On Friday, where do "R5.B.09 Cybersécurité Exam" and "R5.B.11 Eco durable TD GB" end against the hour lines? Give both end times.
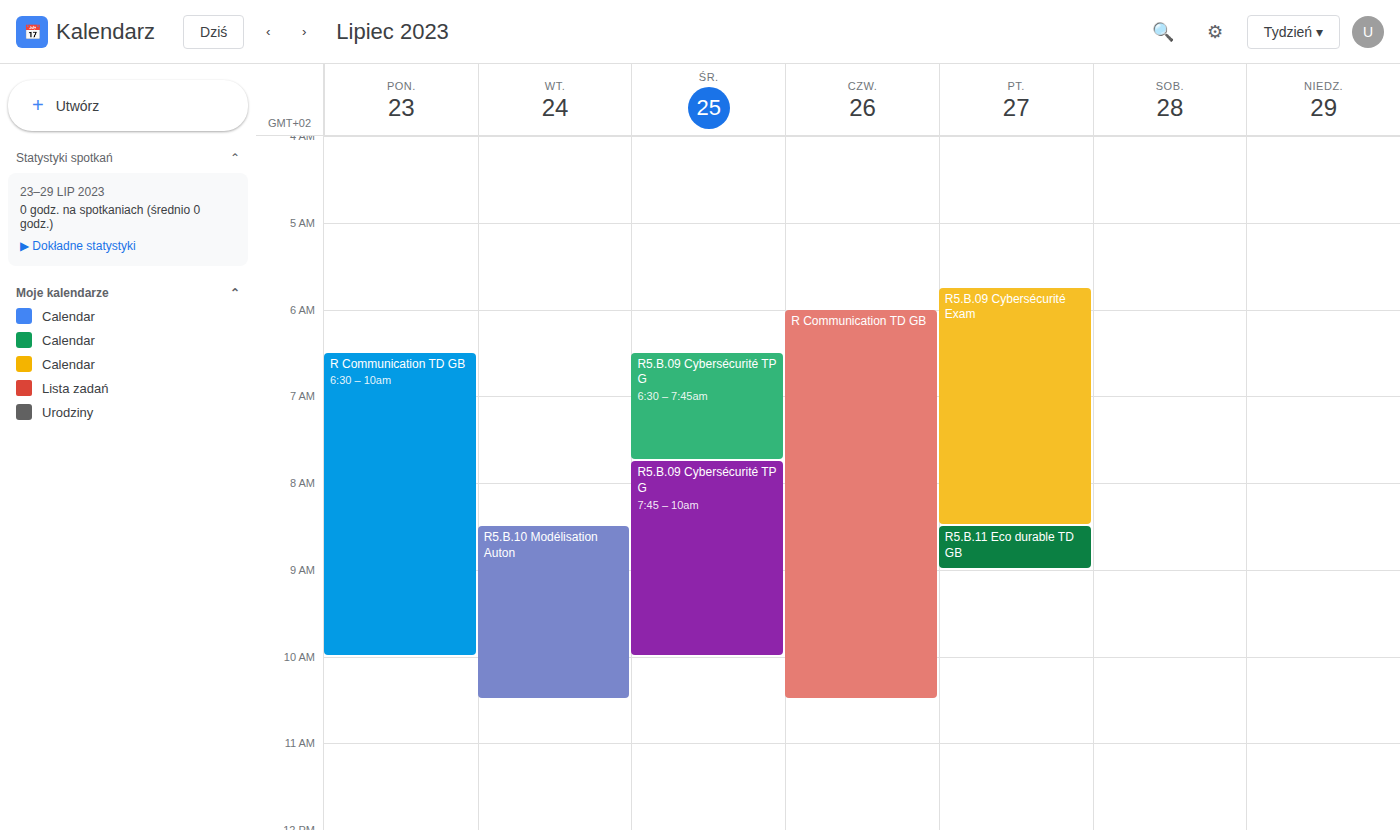
"R5.B.09 Cybersécurité Exam": 8:30 AM, halfway between the 8 AM and 9 AM lines. "R5.B.11 Eco durable TD GB": 9:00 AM, exactly on the 9 AM line.